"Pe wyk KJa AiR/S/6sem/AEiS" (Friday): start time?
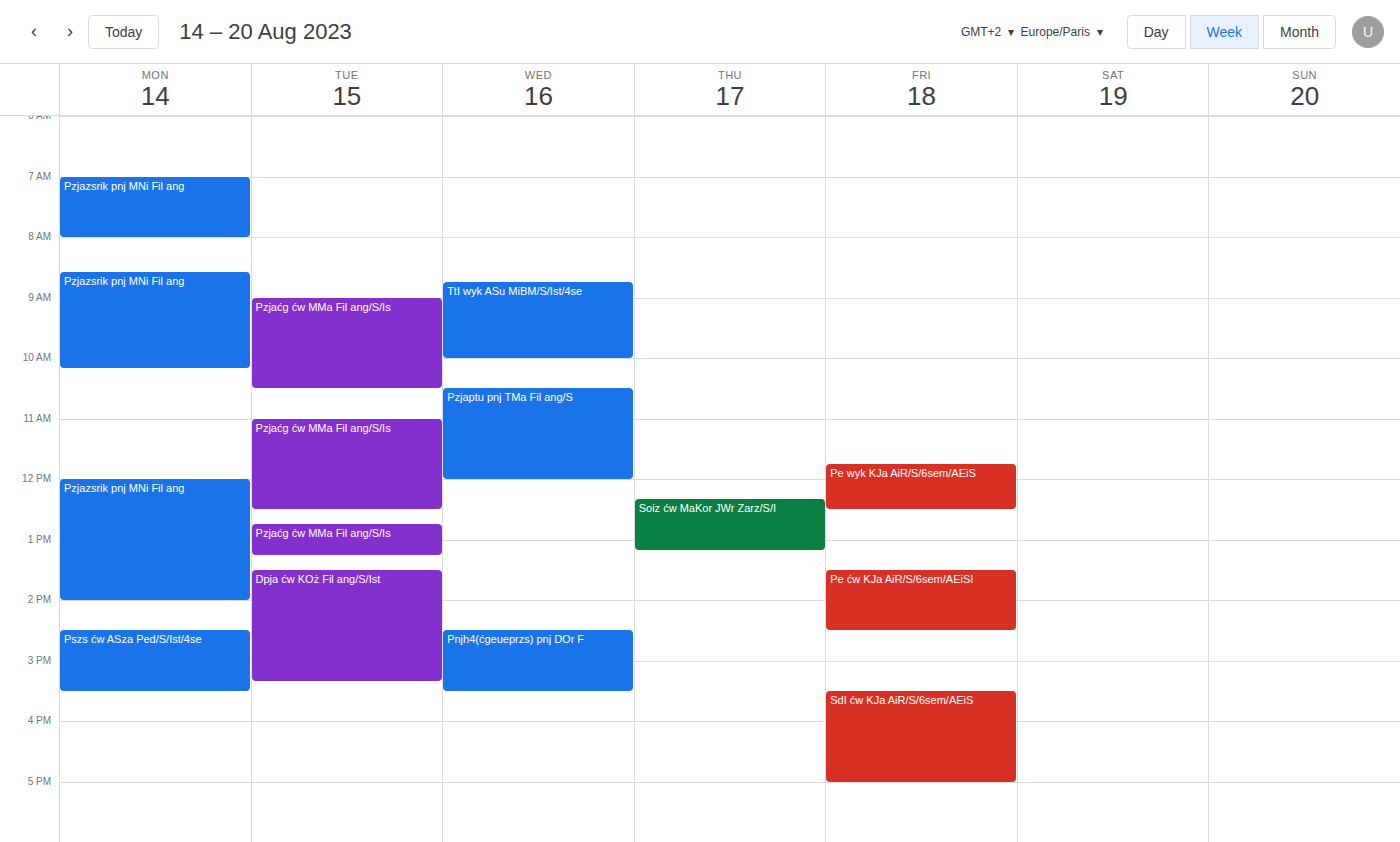
11:45 AM